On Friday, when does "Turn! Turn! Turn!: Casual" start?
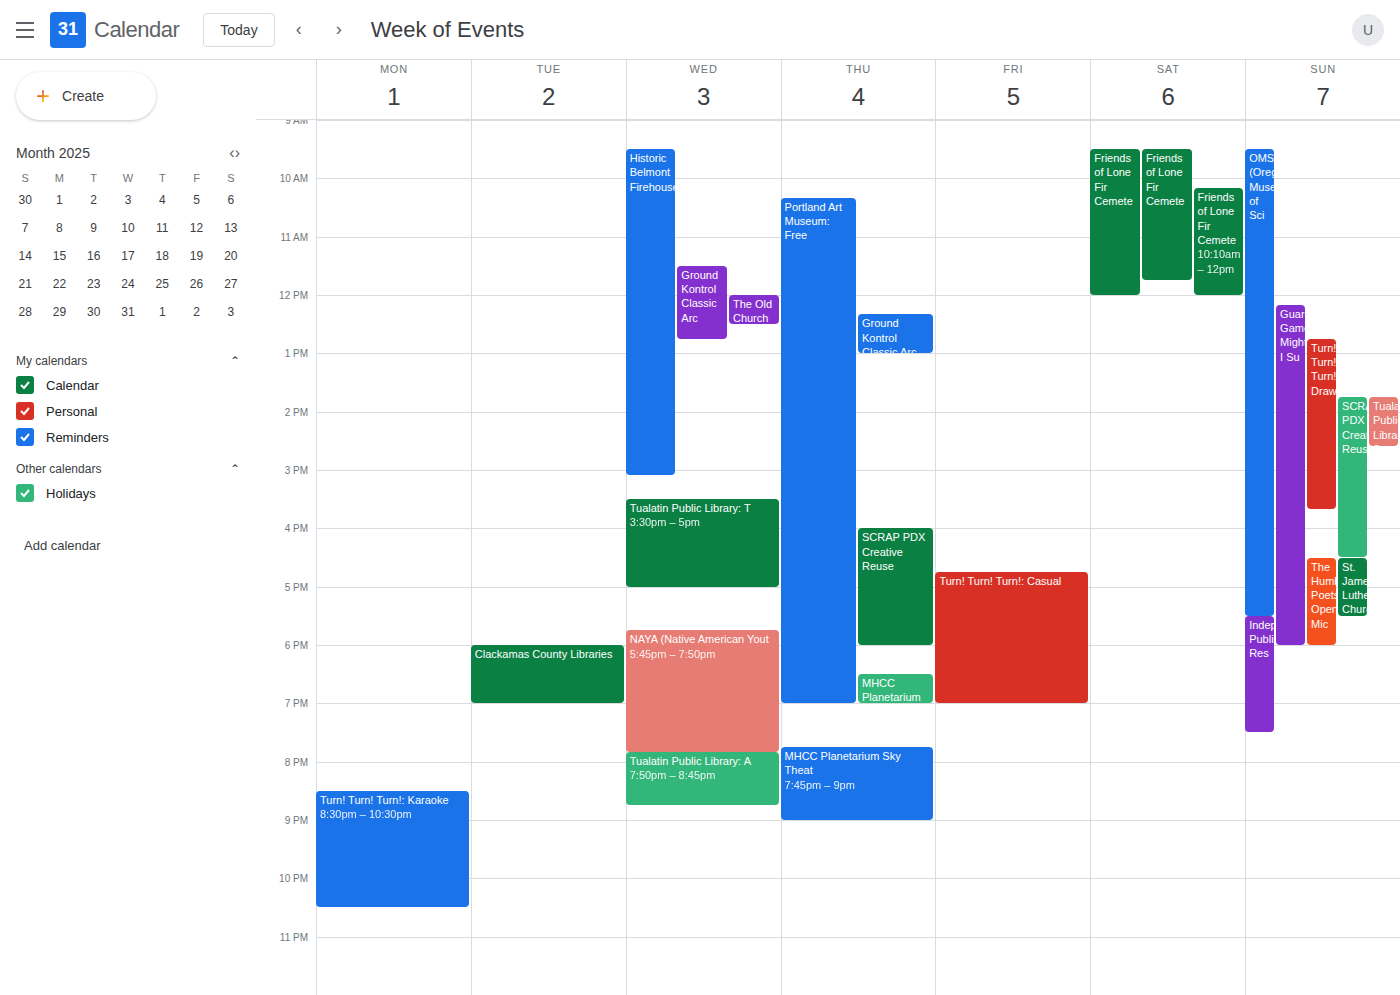
4:45 PM